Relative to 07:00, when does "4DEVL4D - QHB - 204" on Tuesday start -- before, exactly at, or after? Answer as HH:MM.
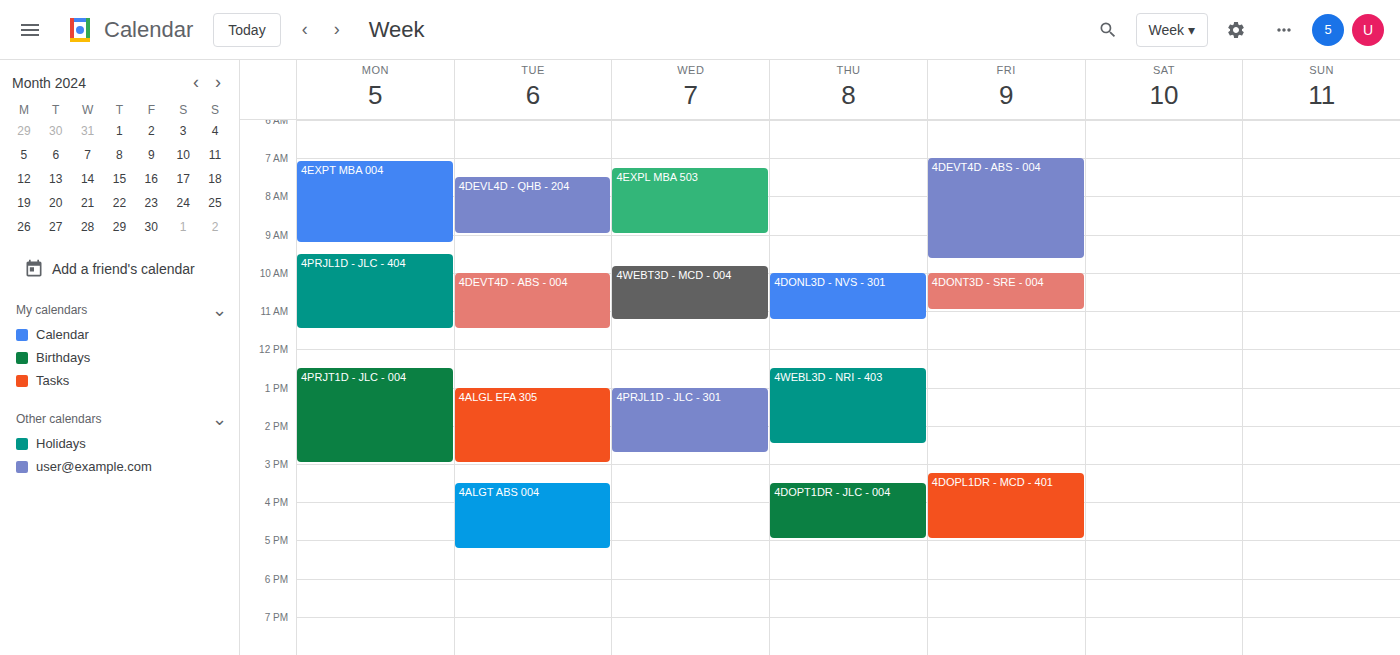
07:30 -- after 07:00, 30 minutes below the 07:00 line.